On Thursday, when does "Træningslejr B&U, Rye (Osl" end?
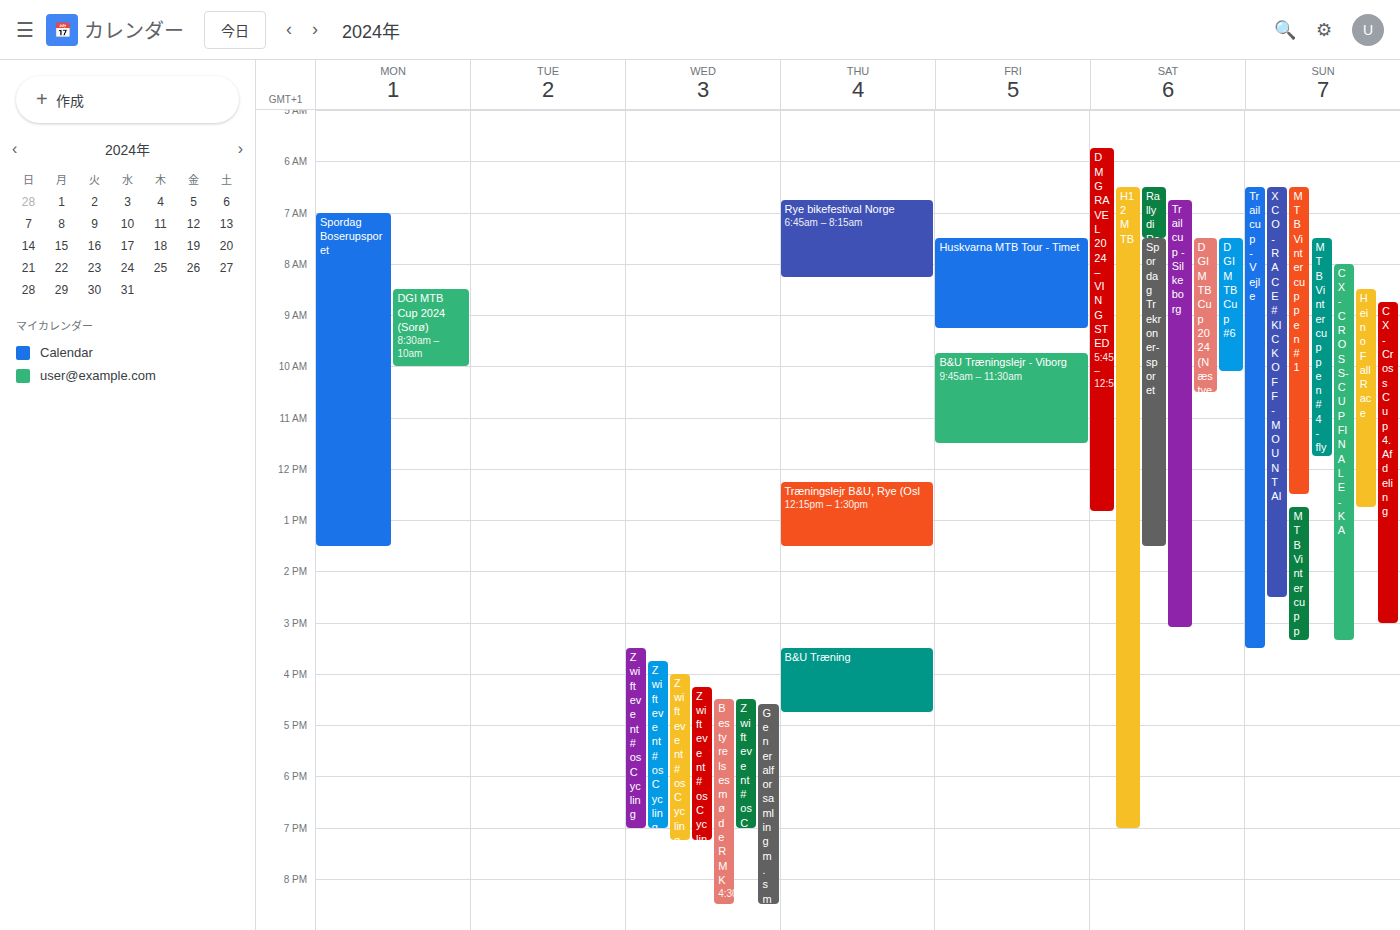
1:30 PM